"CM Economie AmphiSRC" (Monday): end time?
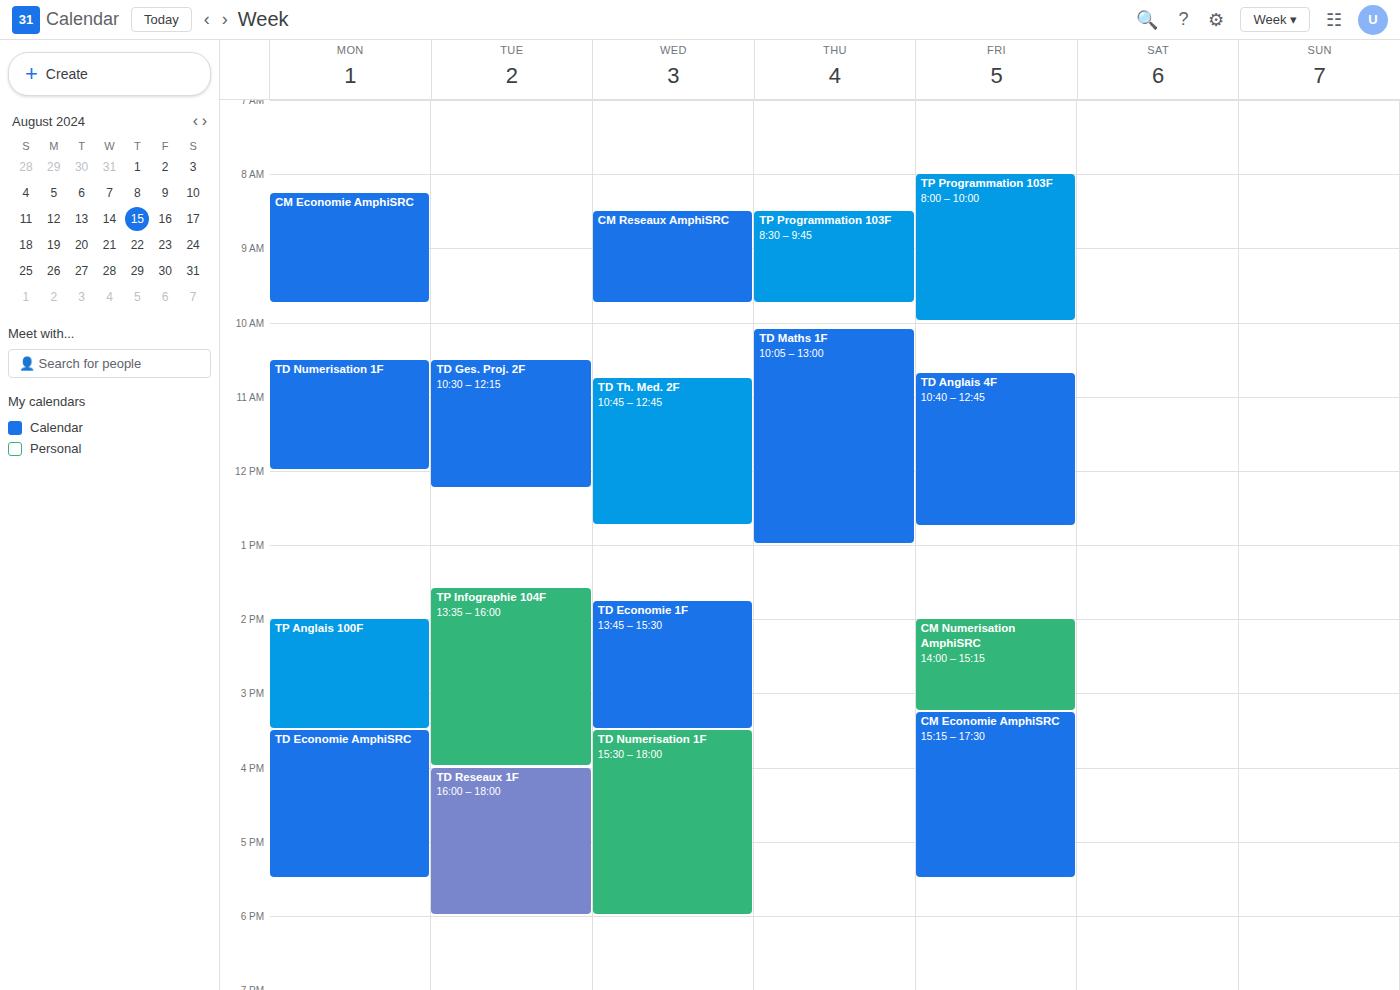
9:45 AM